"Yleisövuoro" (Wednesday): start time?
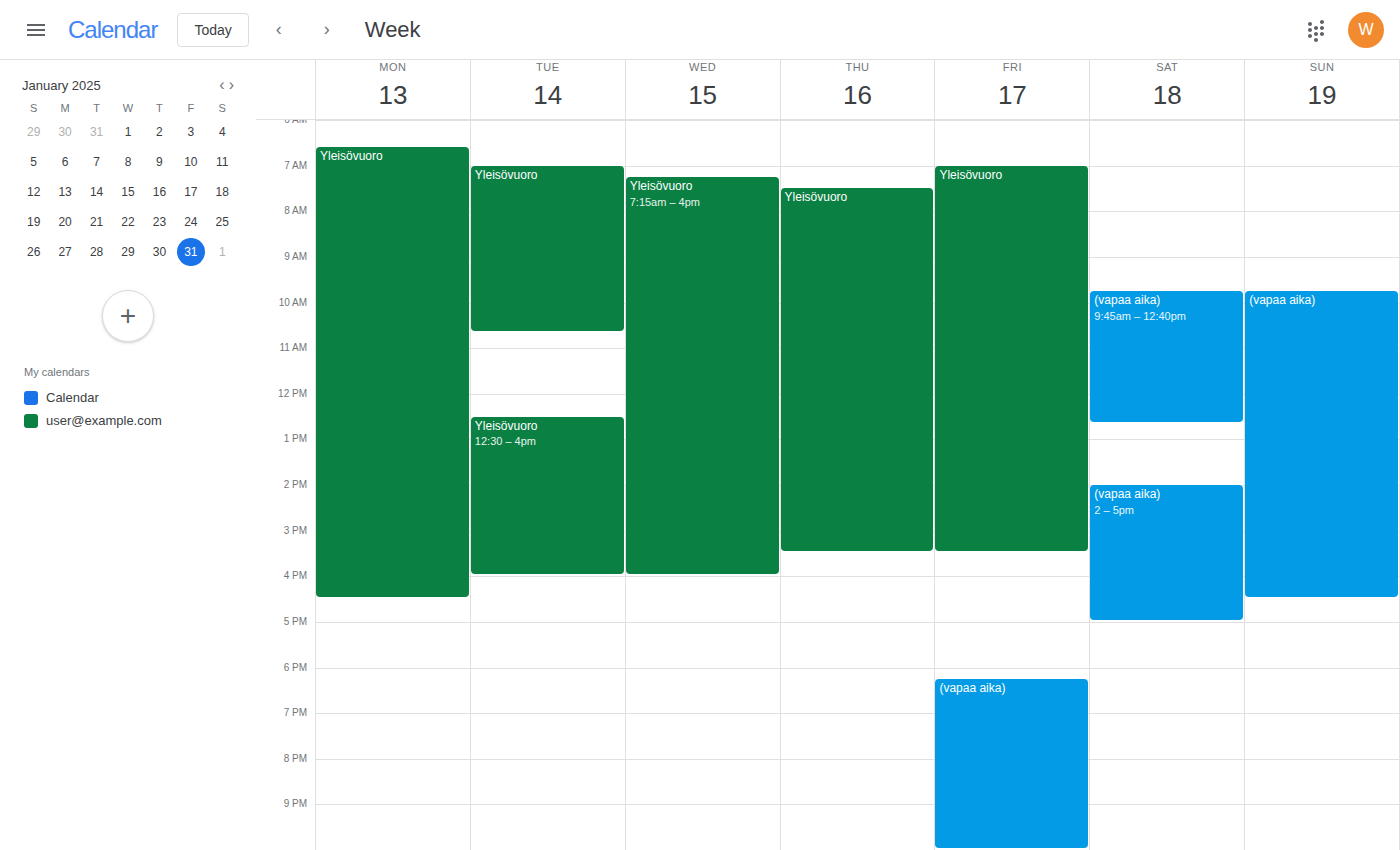
7:15 AM